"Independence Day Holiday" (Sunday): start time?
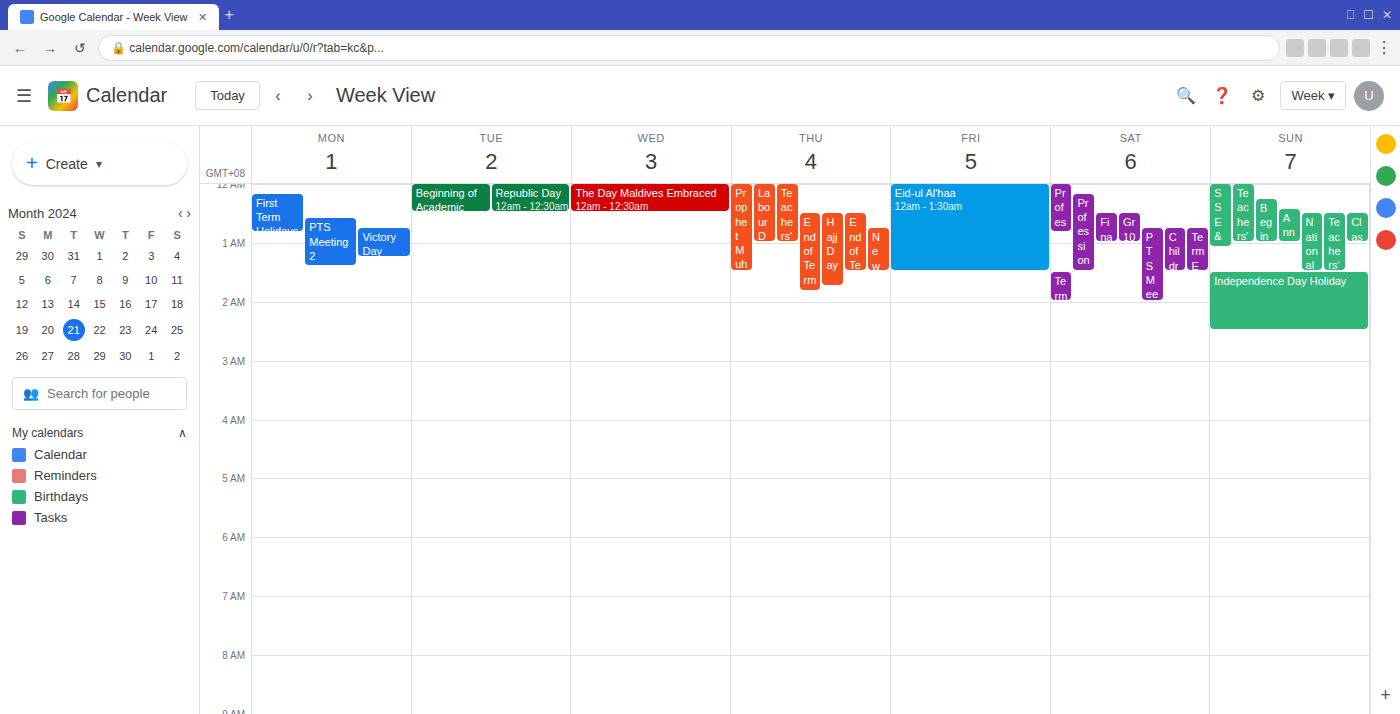
1:30 AM